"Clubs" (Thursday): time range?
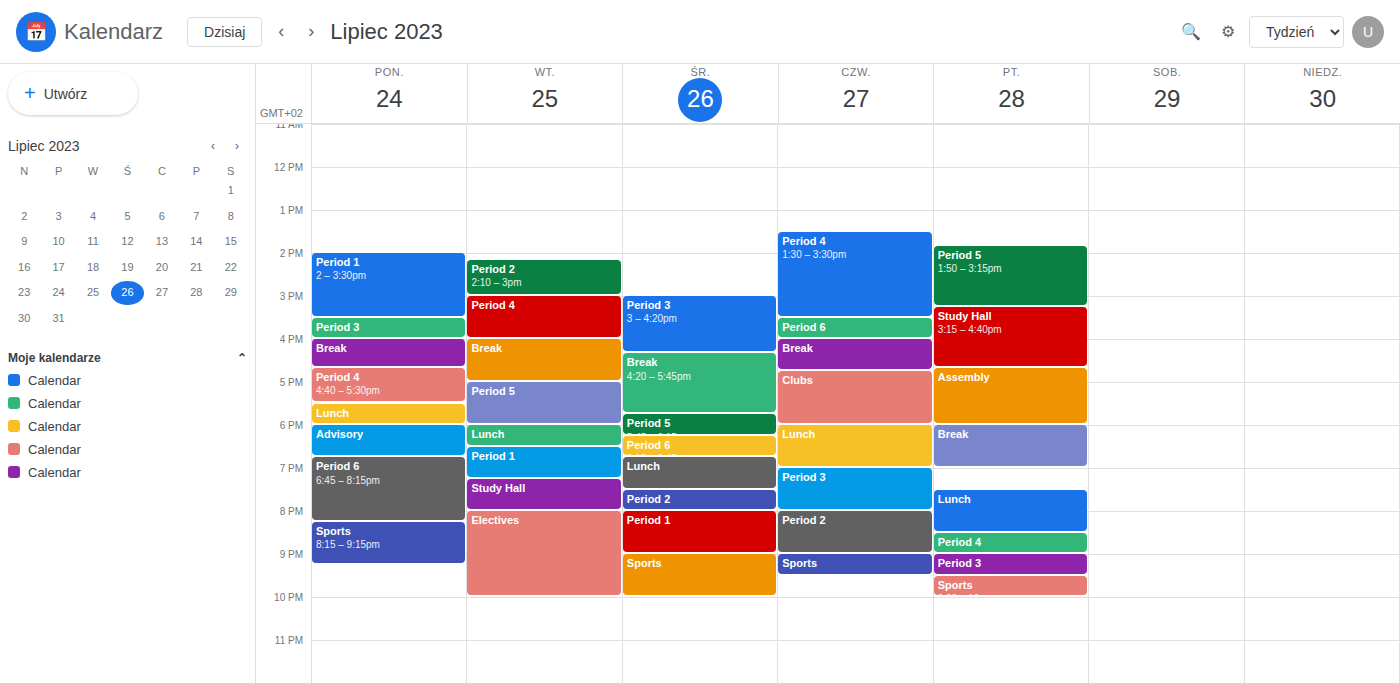
4:45 PM to 6:00 PM